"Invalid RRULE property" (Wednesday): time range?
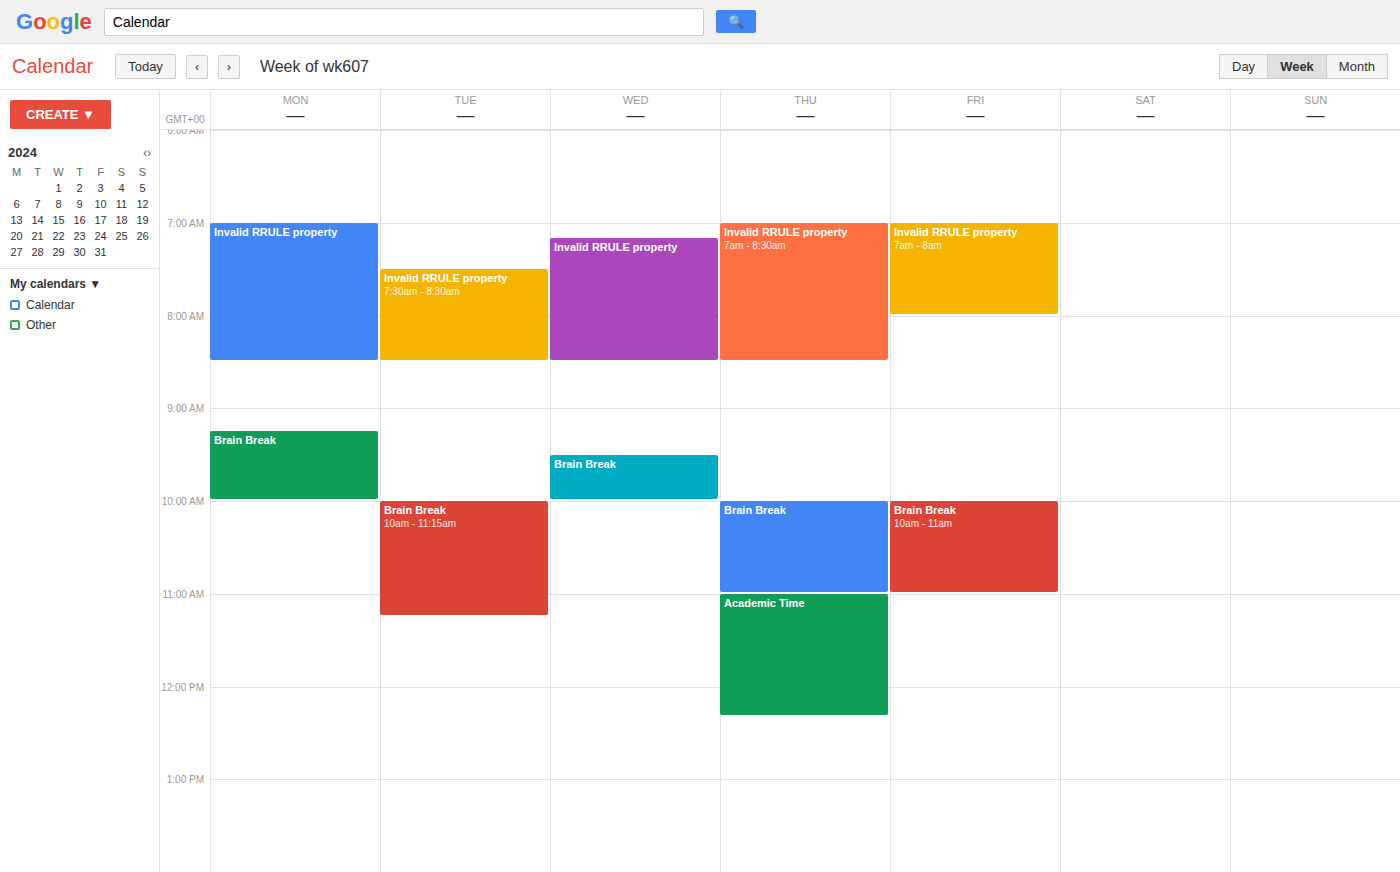
7:10 AM to 8:30 AM